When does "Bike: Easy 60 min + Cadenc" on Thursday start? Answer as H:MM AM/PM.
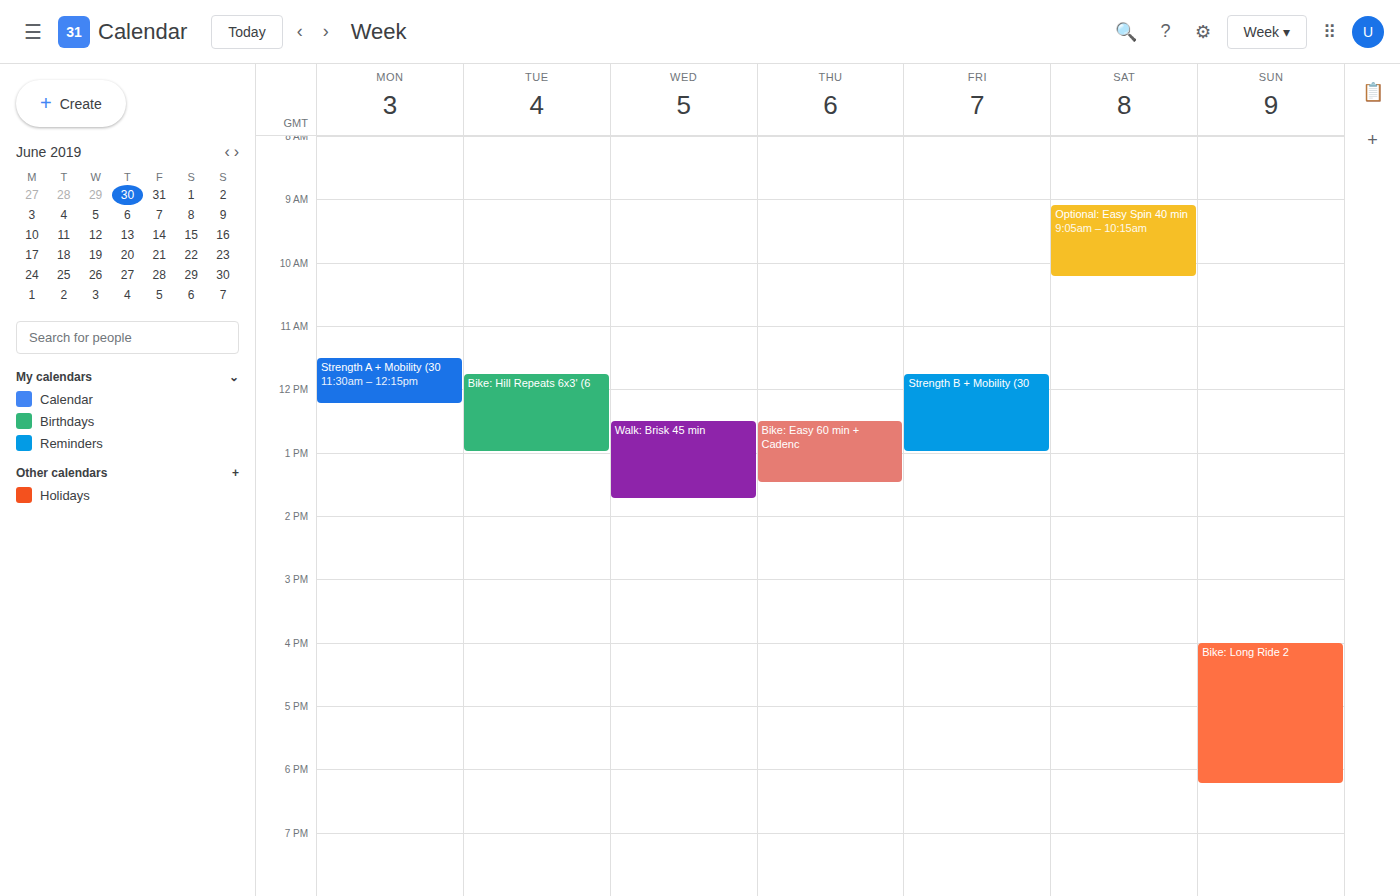
12:30 PM